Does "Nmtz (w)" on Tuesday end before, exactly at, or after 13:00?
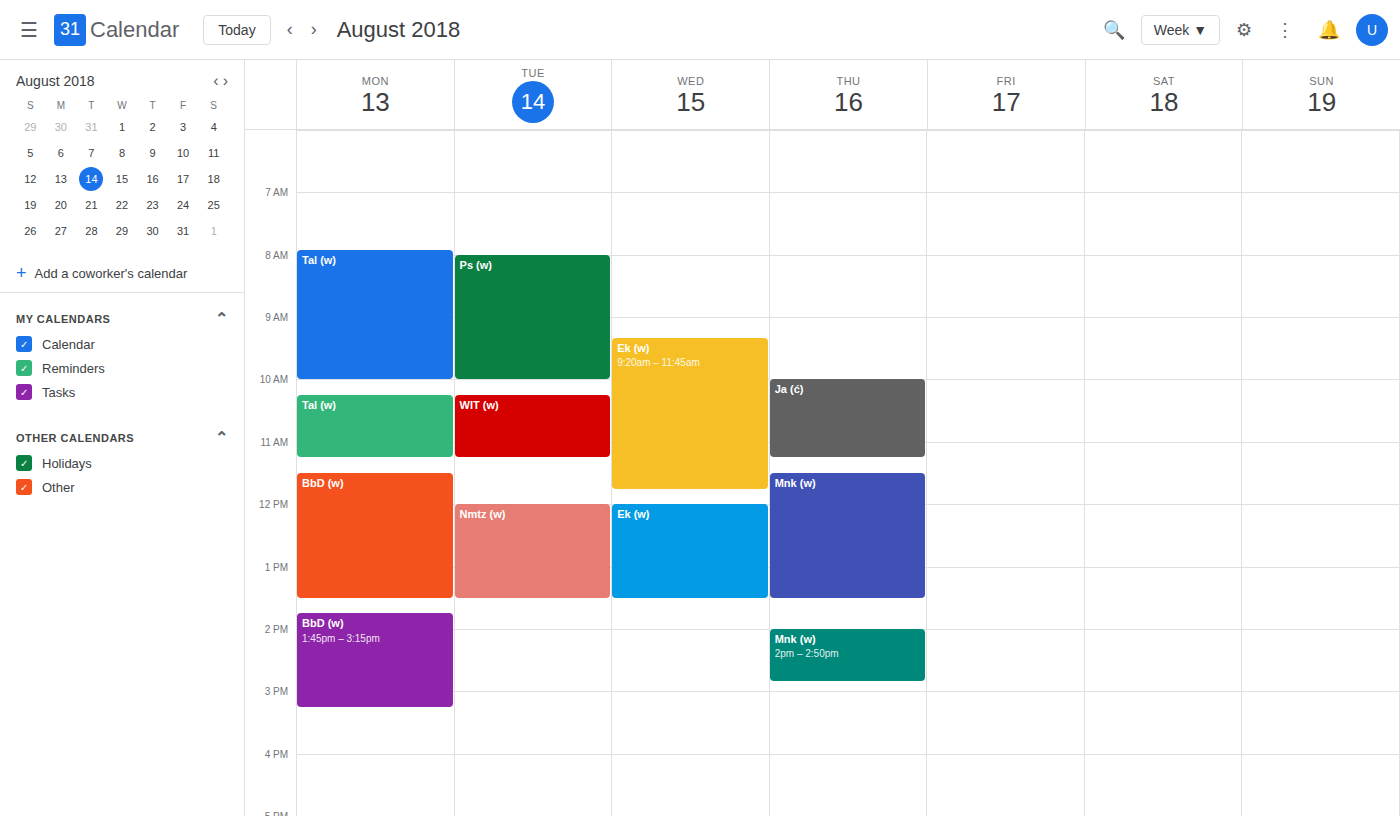
13:30 -- after 13:00, 30 minutes below the 13:00 line.